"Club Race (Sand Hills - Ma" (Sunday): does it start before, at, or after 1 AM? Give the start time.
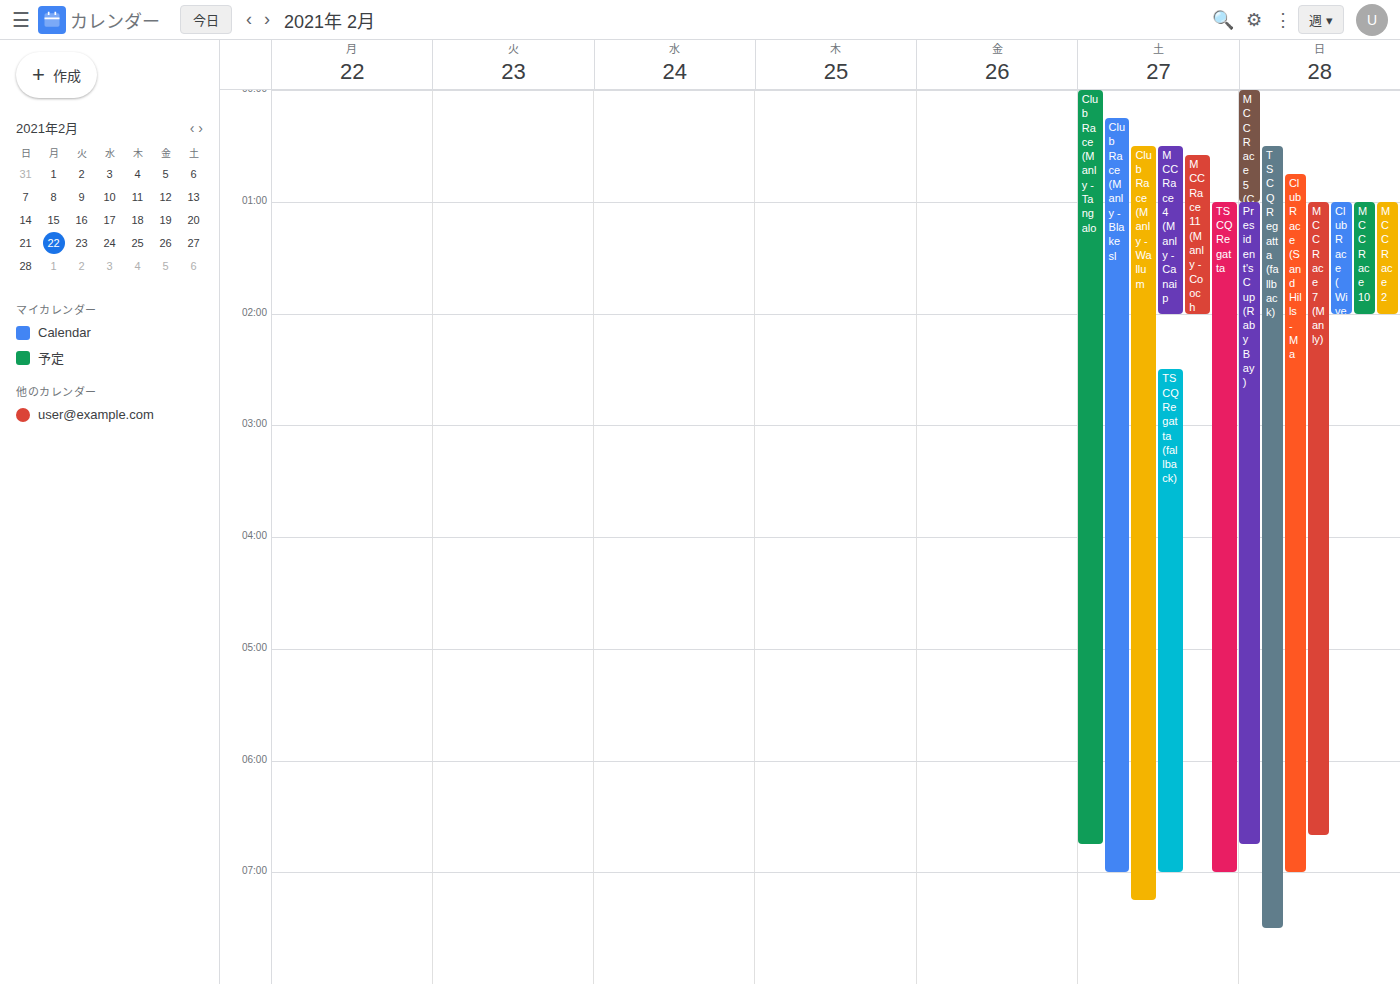
12:45 AM -- before 1 AM, 15 minutes above the 1 AM line.